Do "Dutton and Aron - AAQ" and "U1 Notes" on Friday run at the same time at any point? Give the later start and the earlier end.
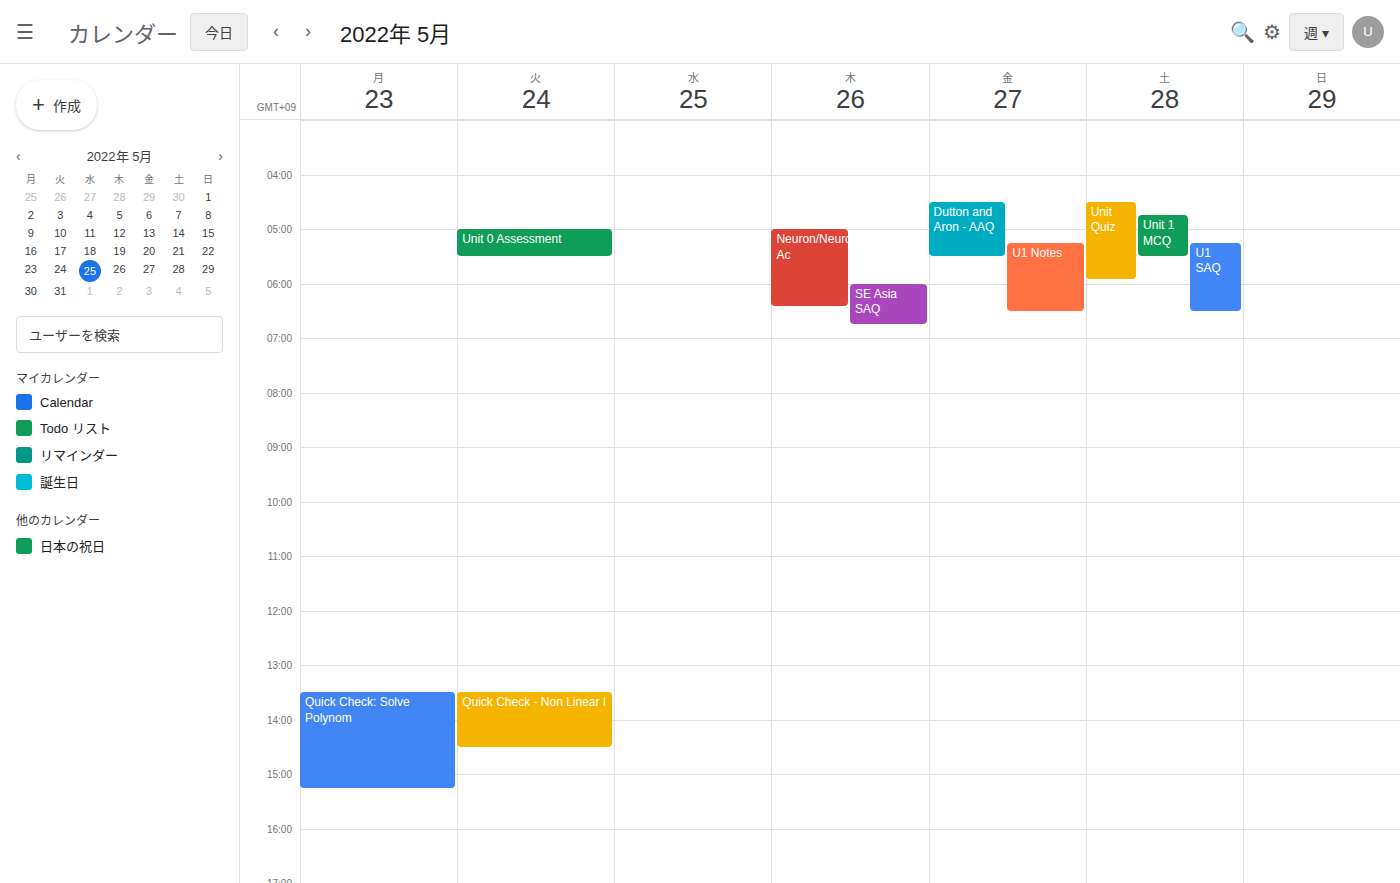
"U1 Notes" starts at 5:15 AM, before "Dutton and Aron - AAQ" ends at 5:30 AM -- they overlap.